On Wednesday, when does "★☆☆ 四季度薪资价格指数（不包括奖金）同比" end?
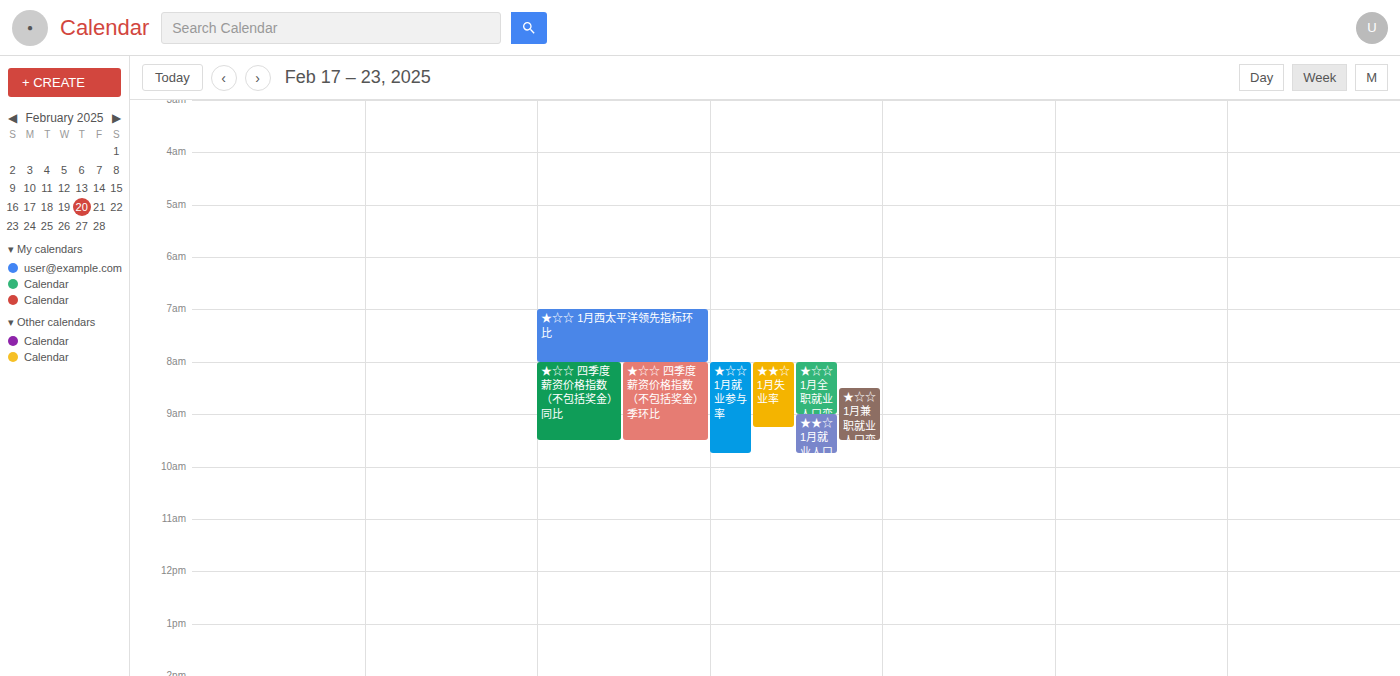
9:30 AM